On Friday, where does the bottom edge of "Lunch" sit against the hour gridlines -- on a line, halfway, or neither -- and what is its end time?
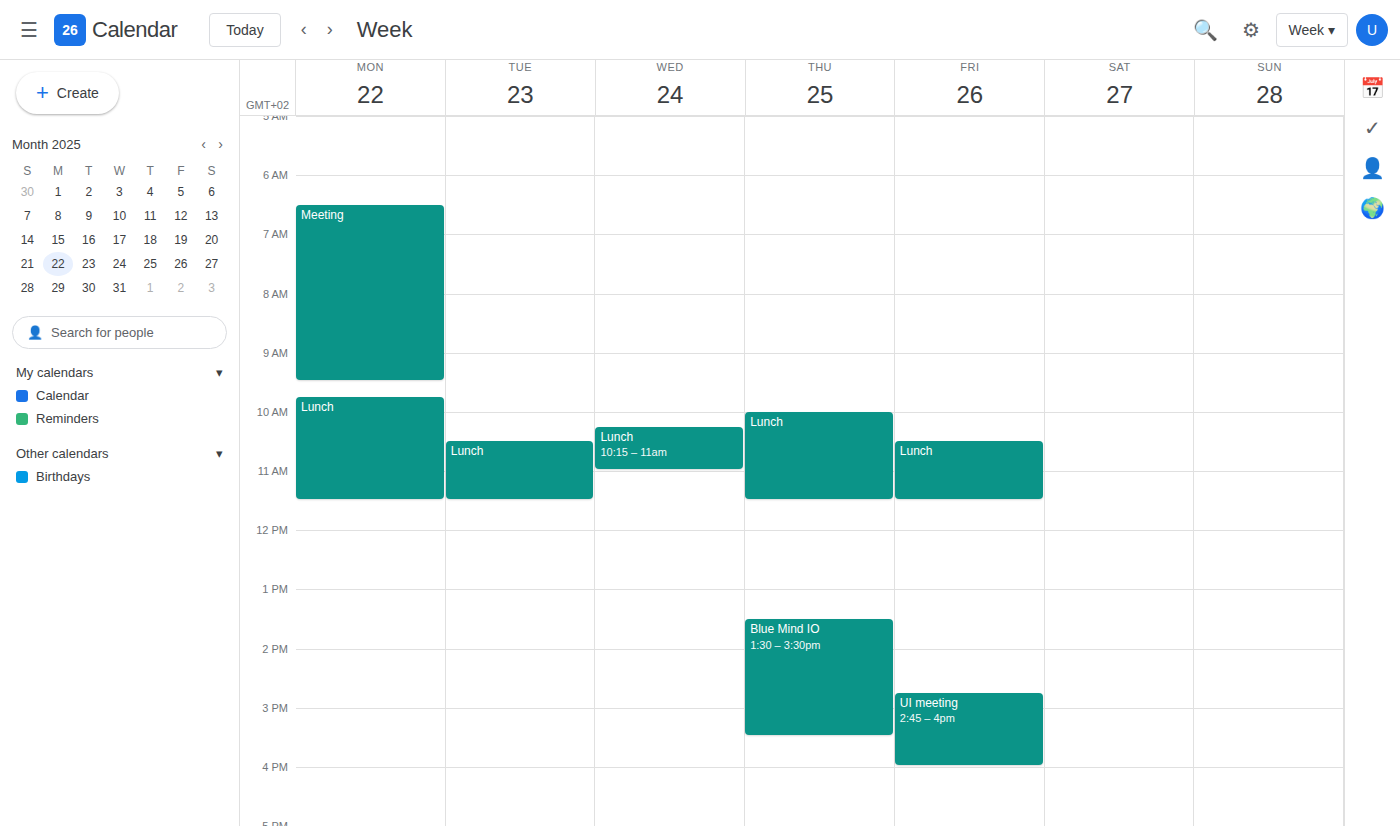
11:30 AM -- halfway between the 11 AM and 12 PM lines.